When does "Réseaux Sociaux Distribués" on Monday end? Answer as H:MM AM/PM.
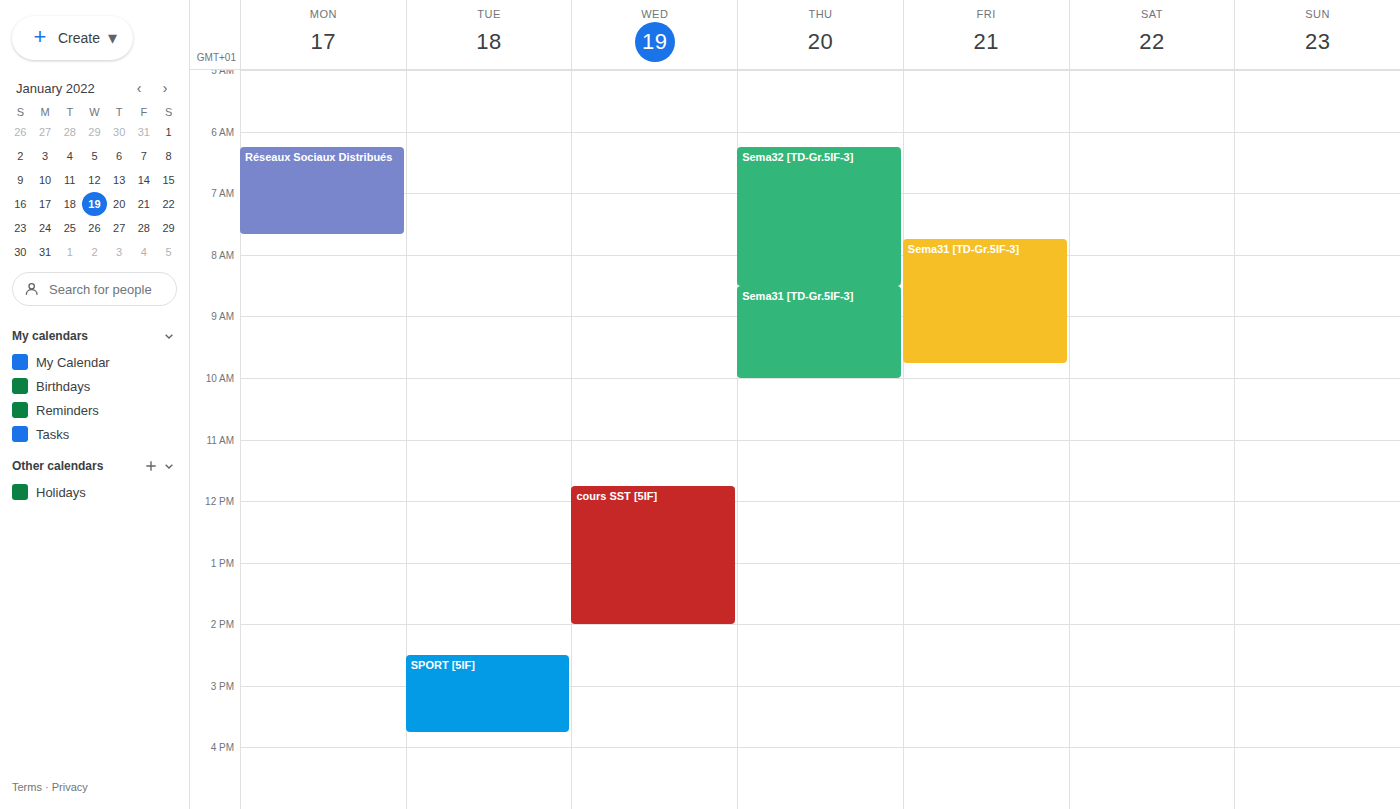
7:40 AM